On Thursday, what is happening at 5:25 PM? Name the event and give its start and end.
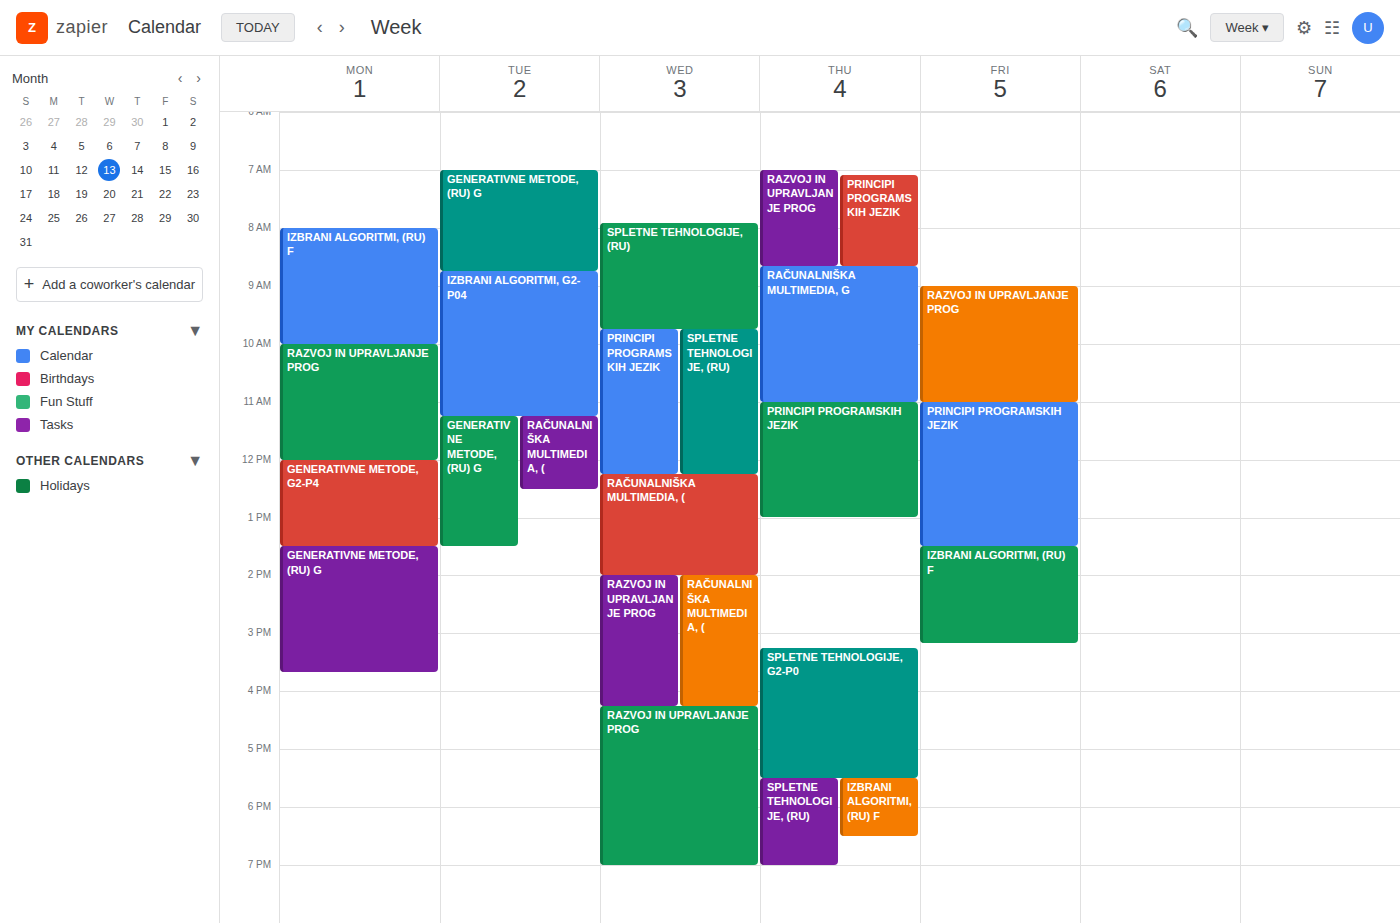
"SPLETNE TEHNOLOGIJE, G2-P0", 3:15 PM to 5:30 PM